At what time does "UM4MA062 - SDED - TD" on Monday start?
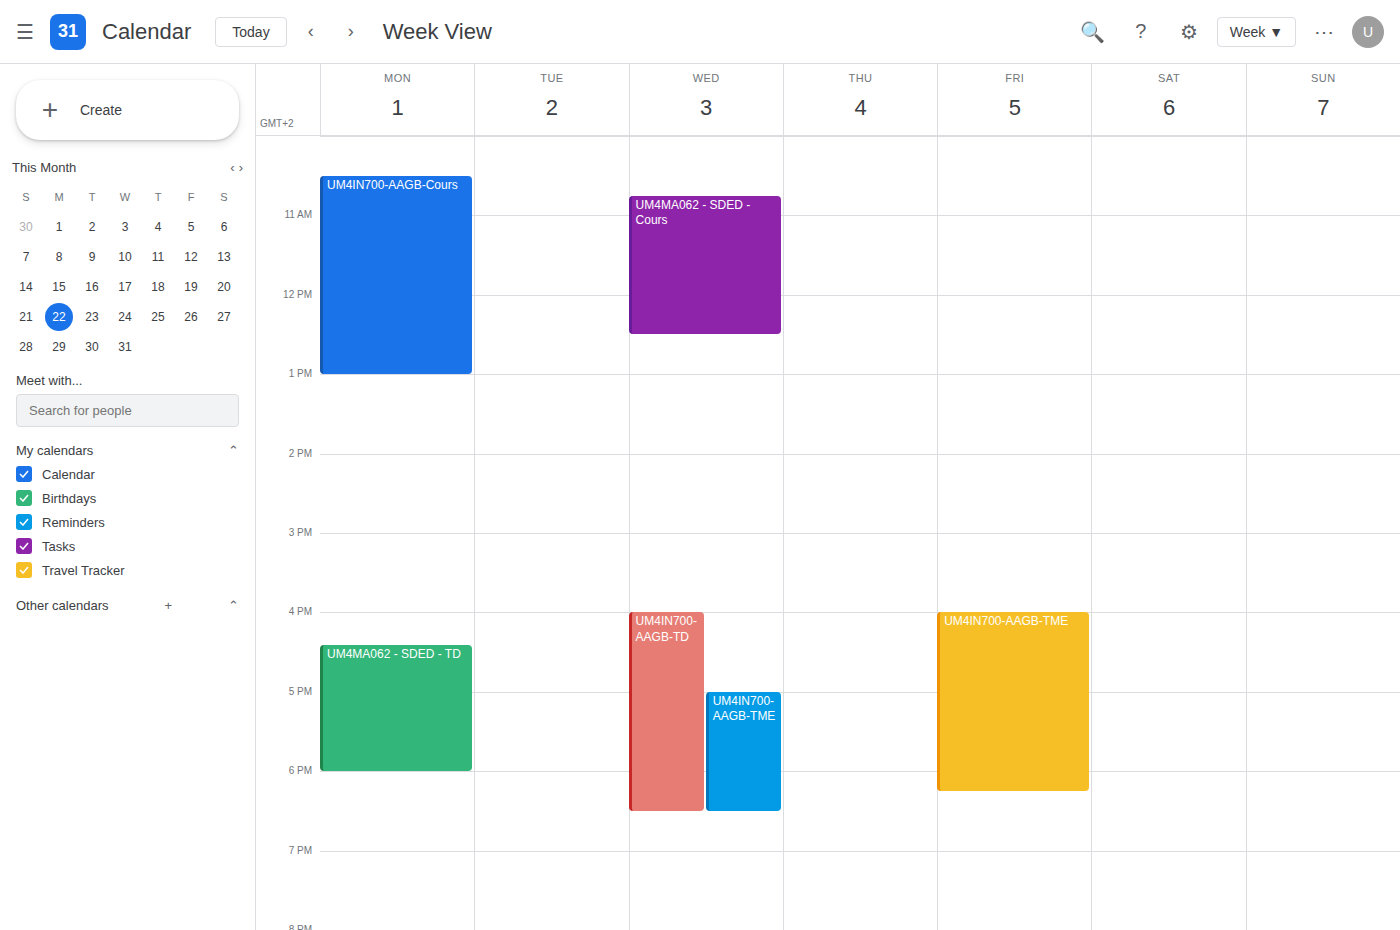
4:25 PM